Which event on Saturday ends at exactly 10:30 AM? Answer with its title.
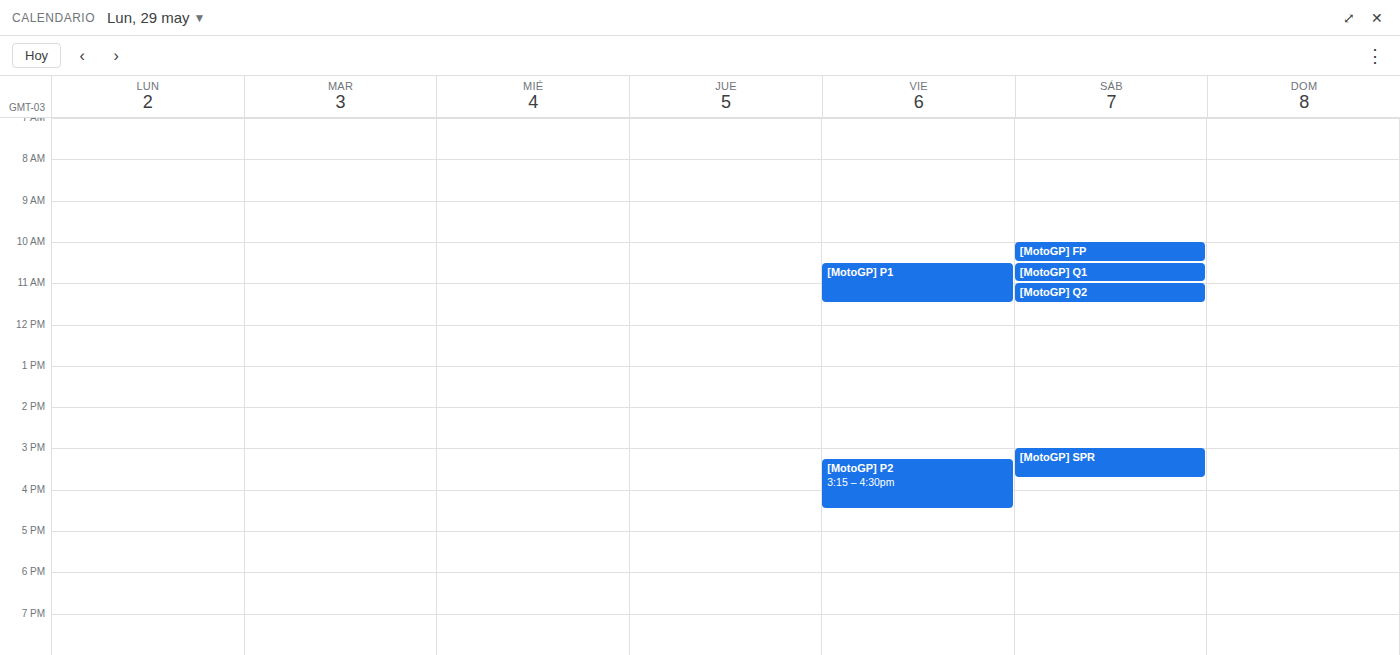
"[MotoGP] FP"